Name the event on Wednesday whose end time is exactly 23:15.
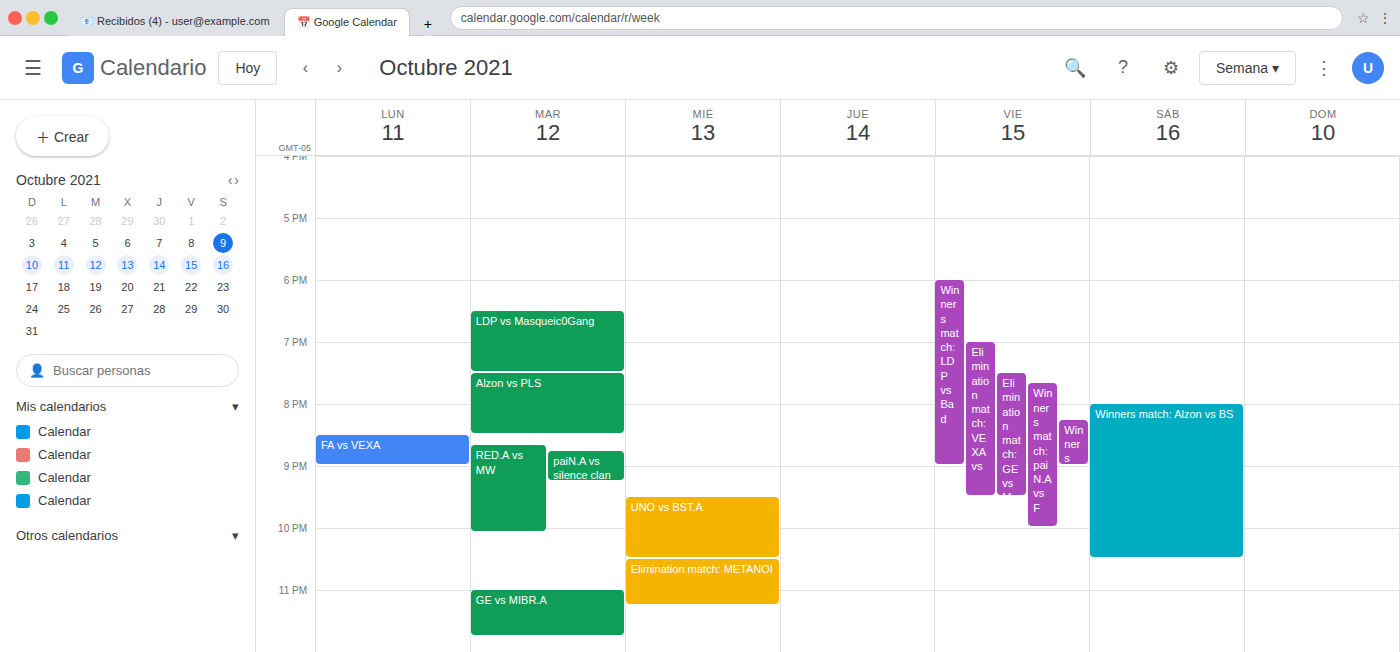
"Elimination match: METANOI"